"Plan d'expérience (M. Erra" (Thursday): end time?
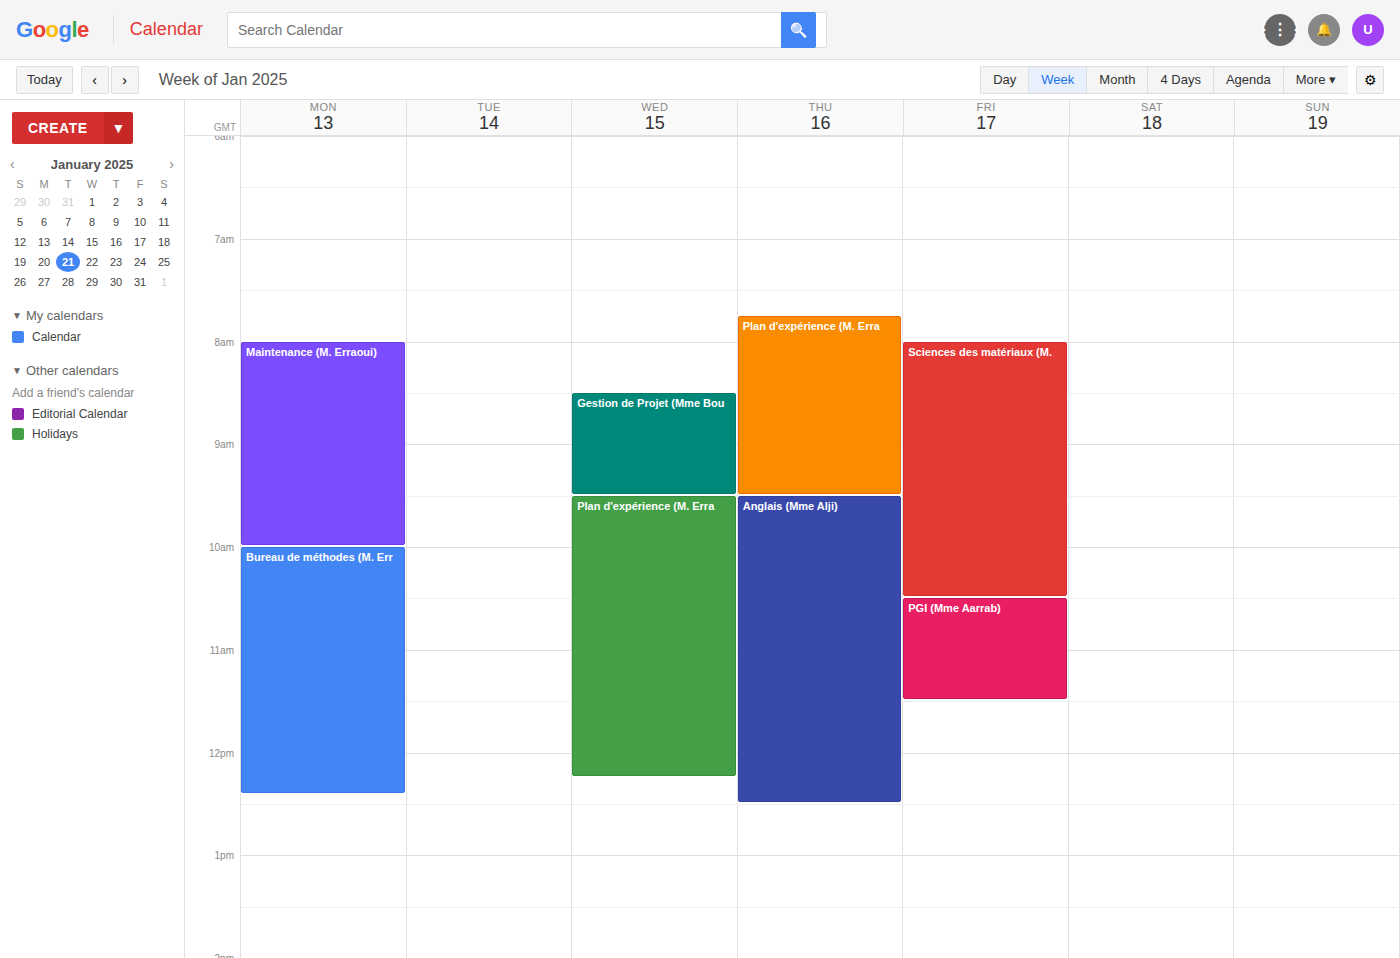
9:30 AM